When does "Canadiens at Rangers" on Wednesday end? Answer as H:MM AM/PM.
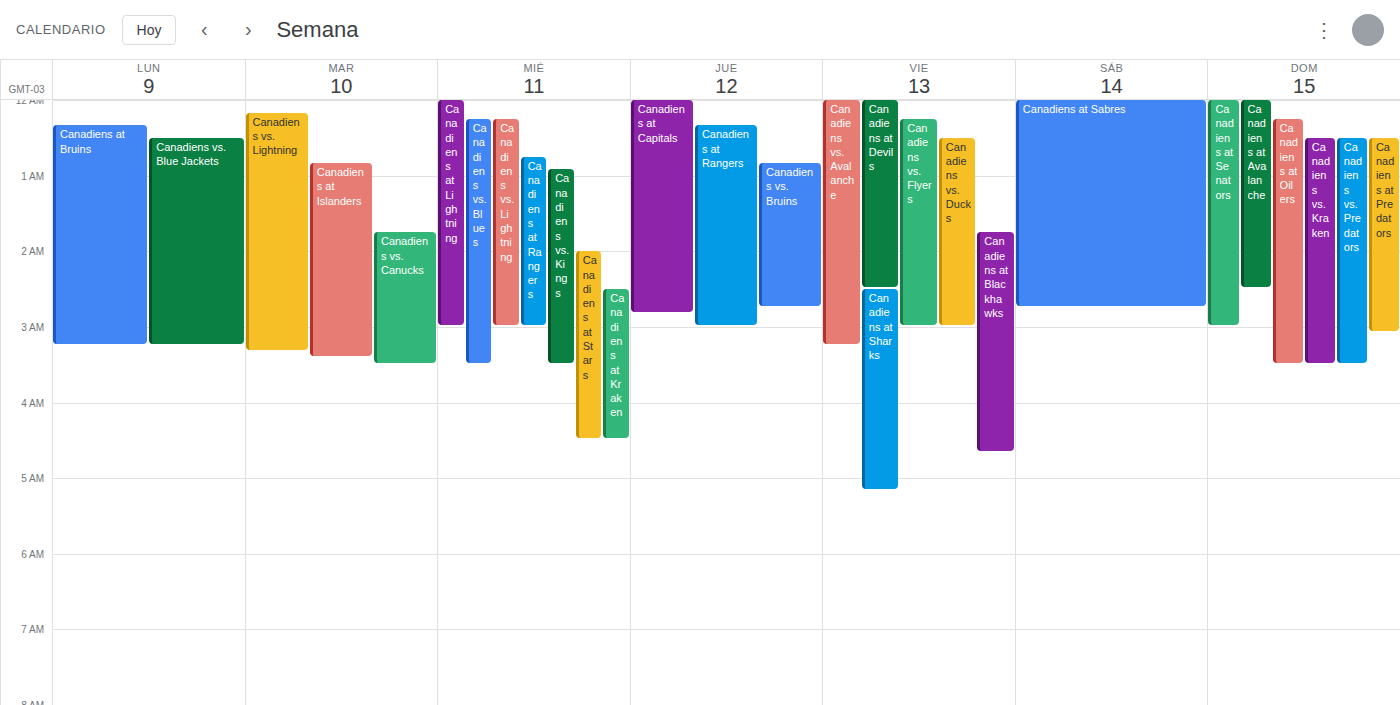
3:00 AM